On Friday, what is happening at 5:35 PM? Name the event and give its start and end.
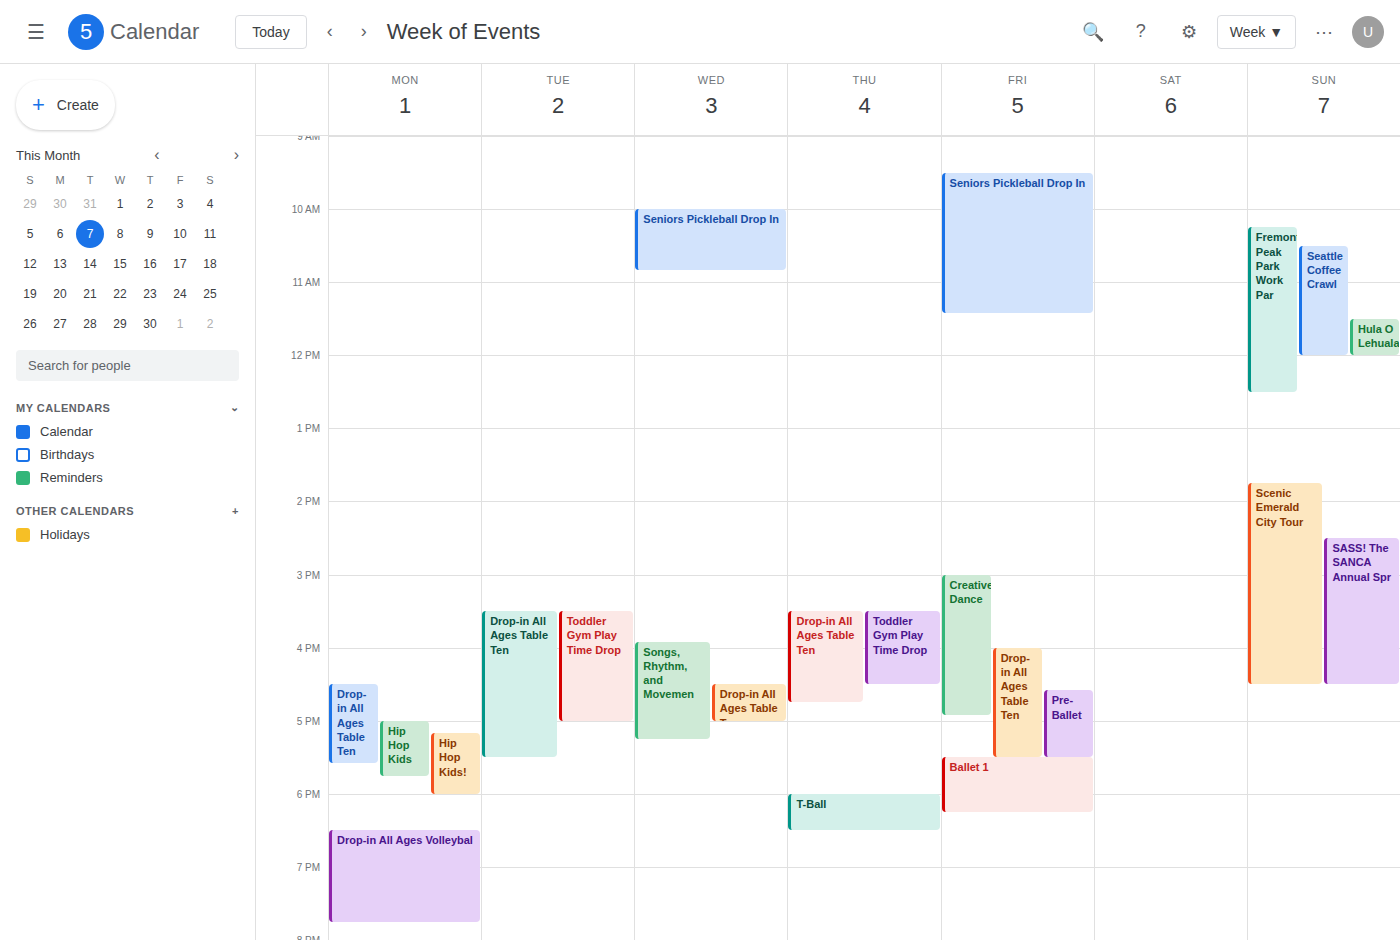
"Ballet 1", 5:30 PM to 6:15 PM